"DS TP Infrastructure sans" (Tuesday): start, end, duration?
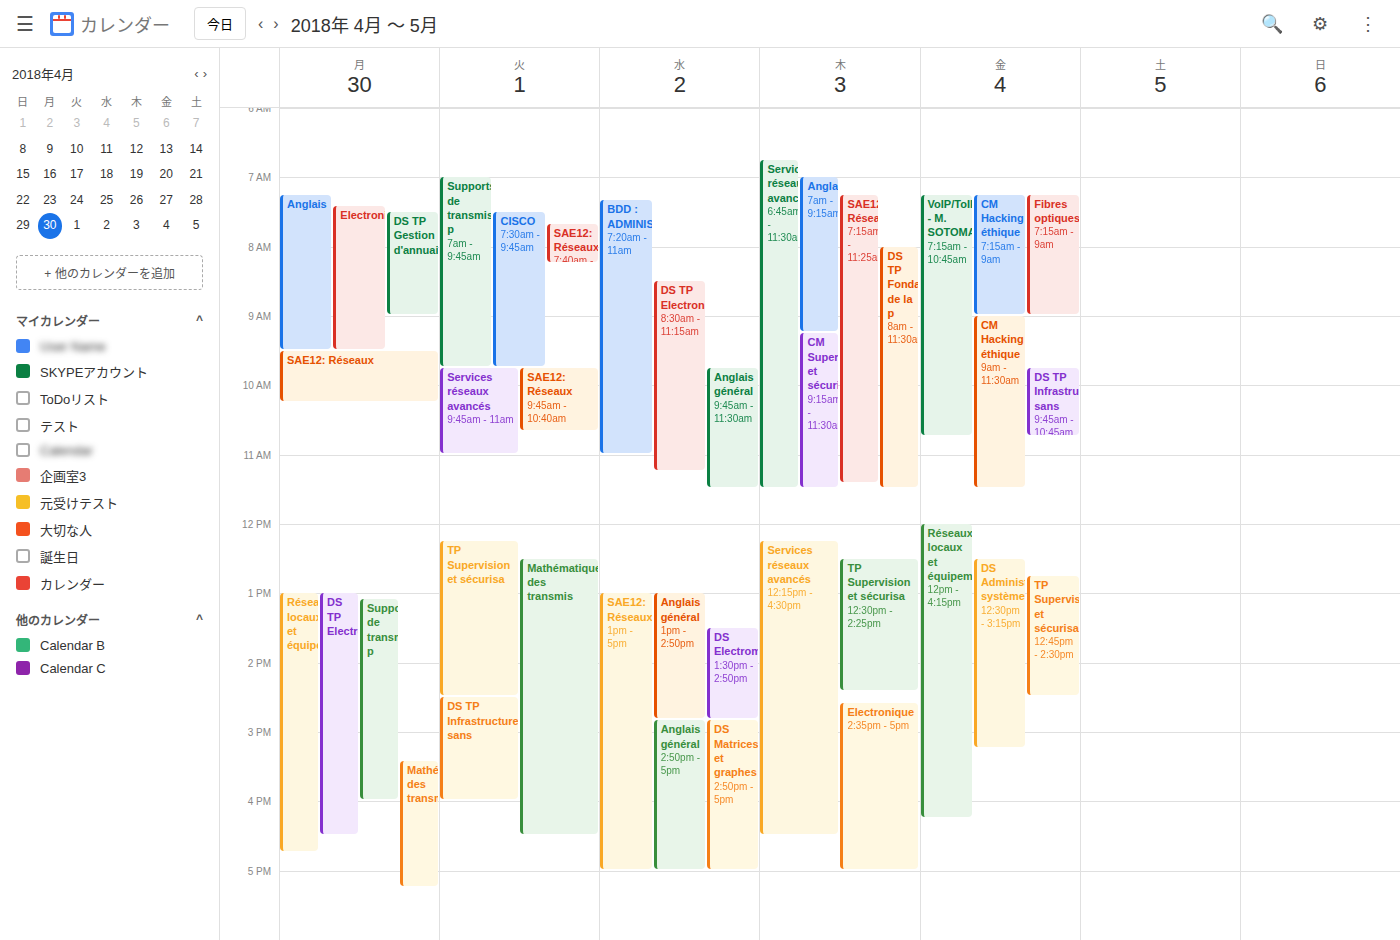
2:30 PM to 4:00 PM, 1 hour 30 minutes